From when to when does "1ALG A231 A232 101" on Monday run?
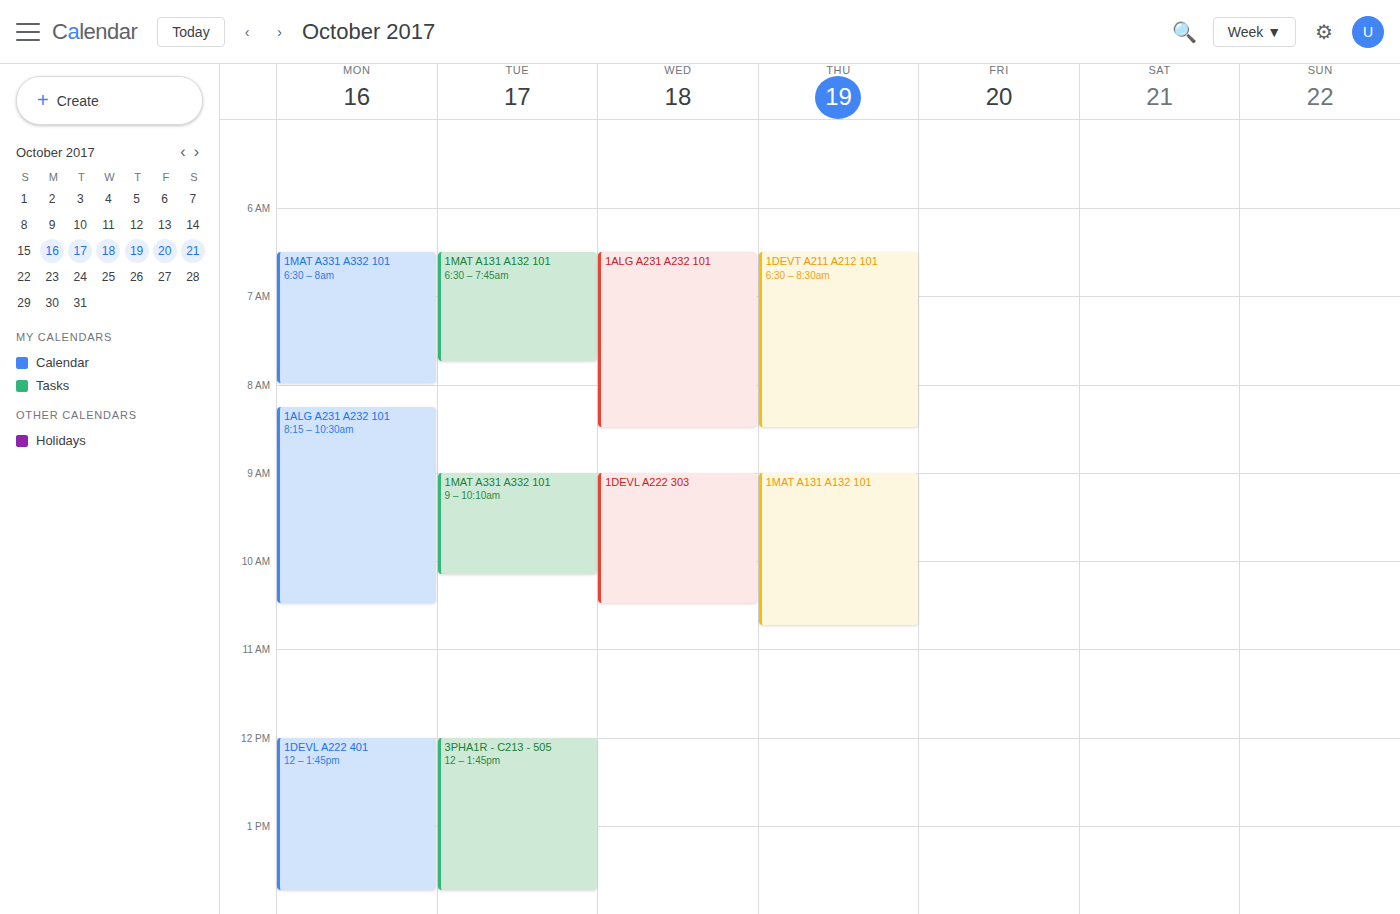
8:15 AM to 10:30 AM